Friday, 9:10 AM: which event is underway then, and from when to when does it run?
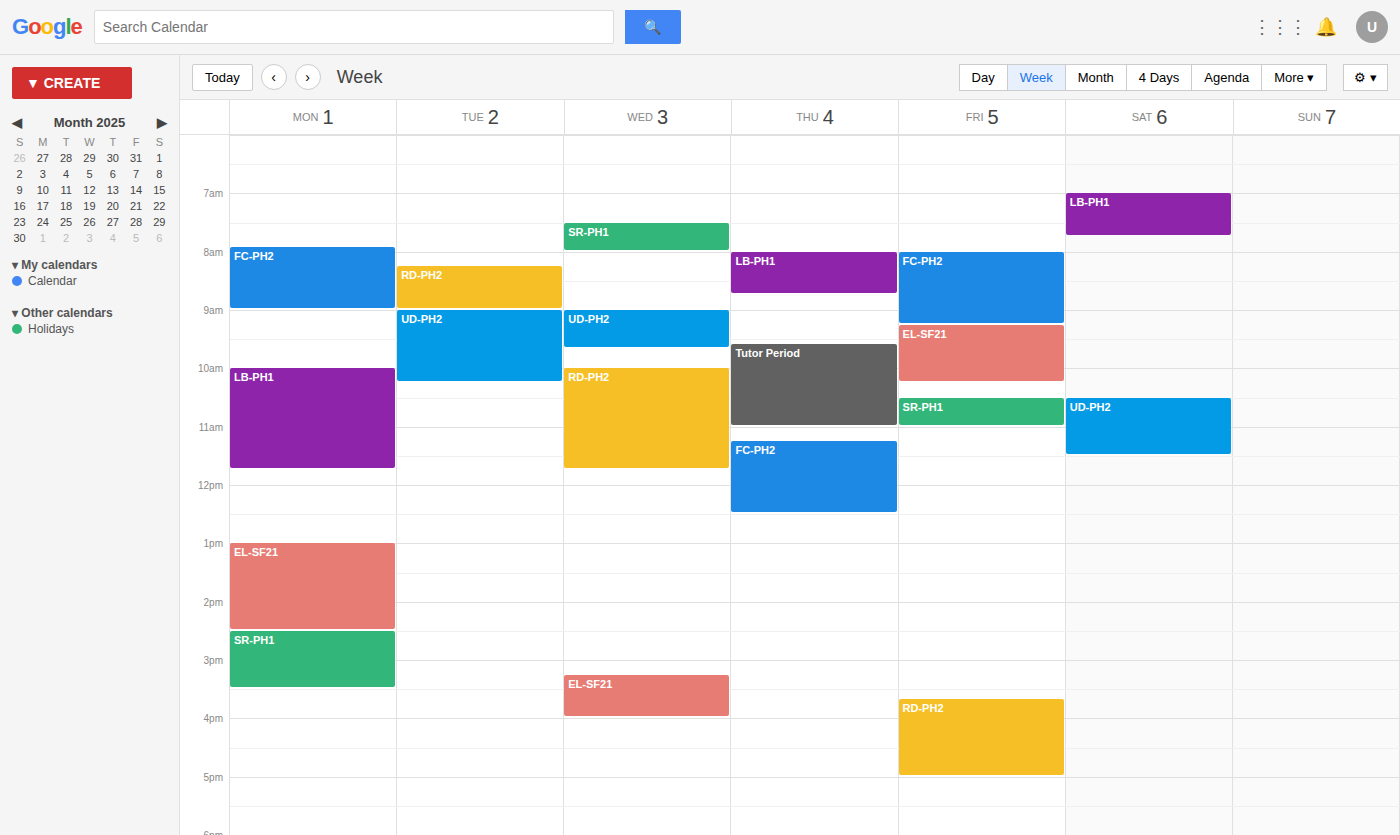
"FC-PH2", 8:00 AM to 9:15 AM